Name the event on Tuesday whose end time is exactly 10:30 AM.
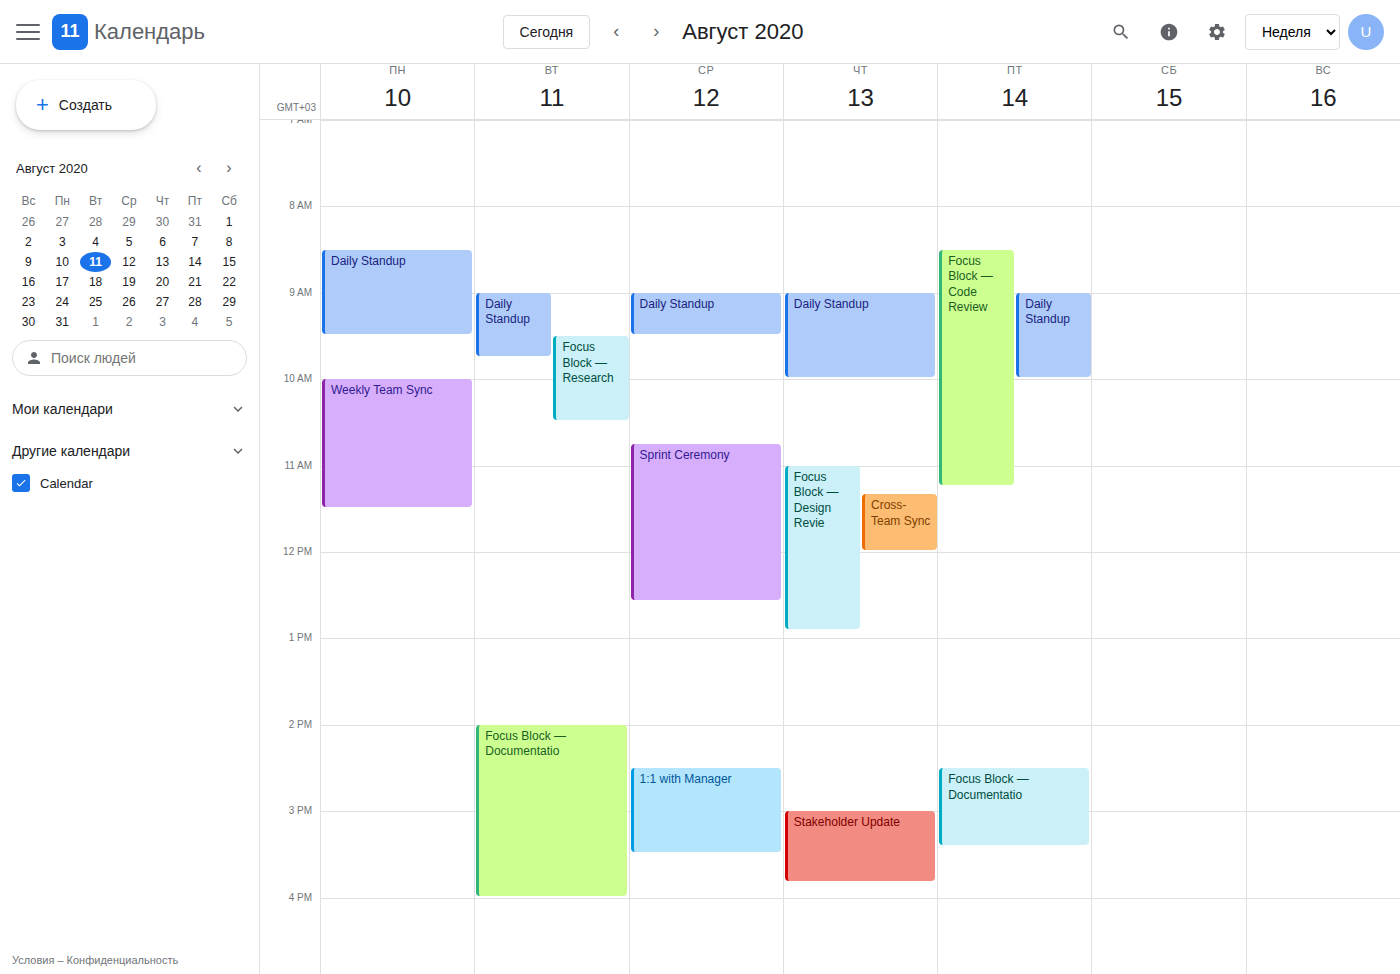
"Focus Block — Research"